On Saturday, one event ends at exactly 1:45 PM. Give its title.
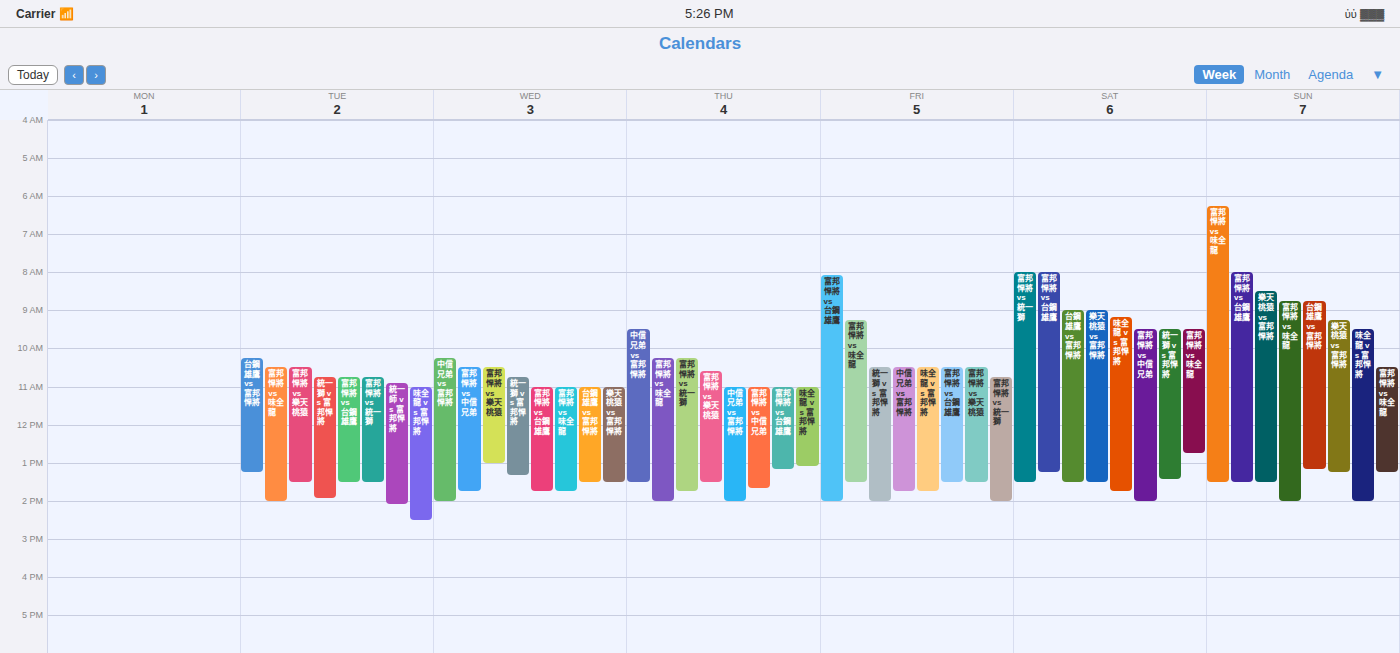
"味全龍 vs 富邦悍將"